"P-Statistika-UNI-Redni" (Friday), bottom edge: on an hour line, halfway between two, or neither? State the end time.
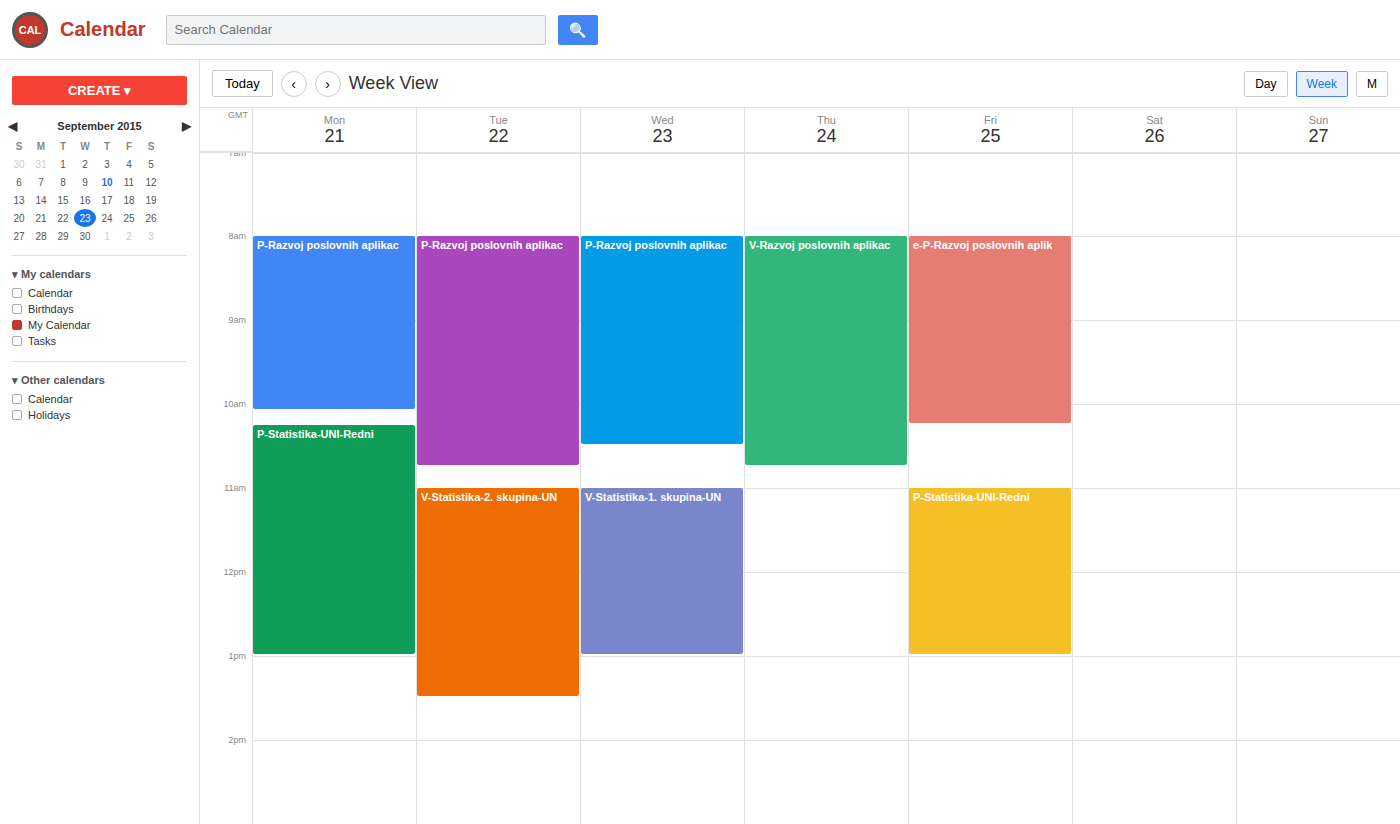
13:00 -- exactly on the 13:00 line.